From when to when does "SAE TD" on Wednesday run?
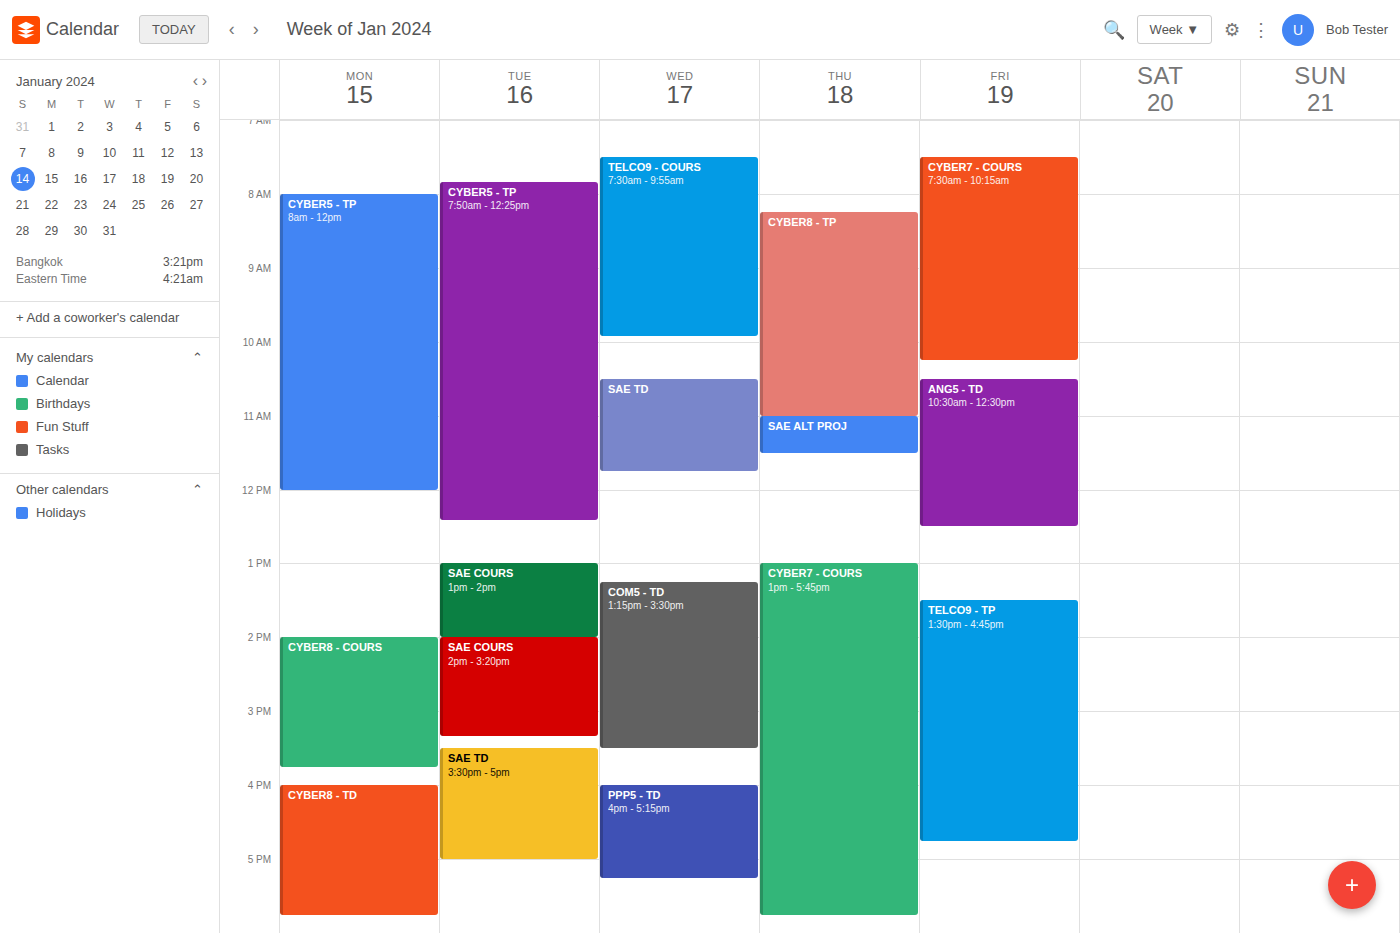
10:30 AM to 11:45 AM